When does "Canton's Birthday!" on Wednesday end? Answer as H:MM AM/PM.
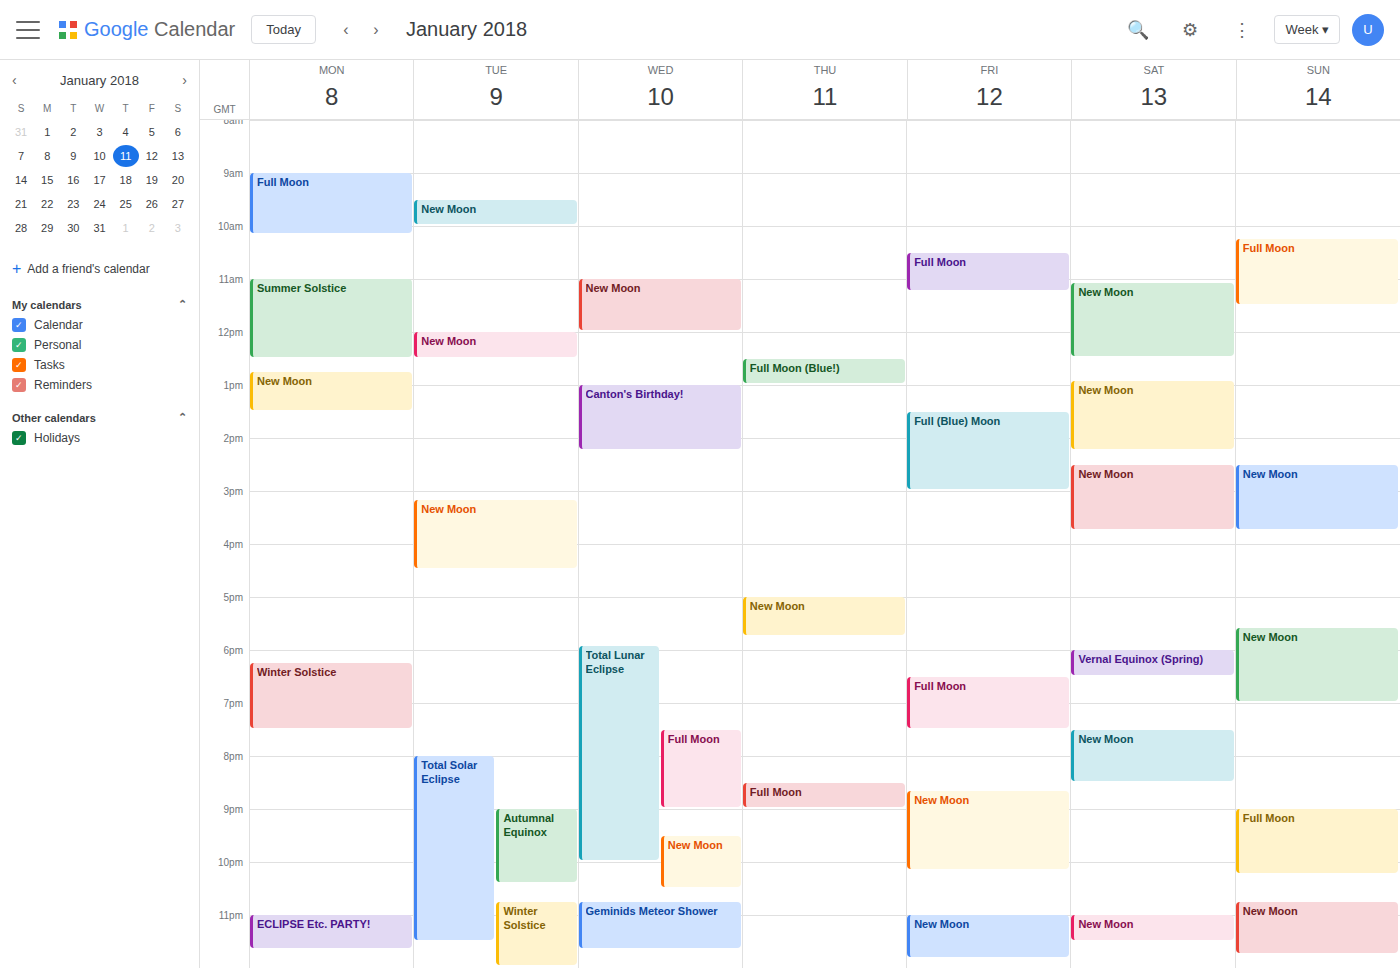
2:15 PM